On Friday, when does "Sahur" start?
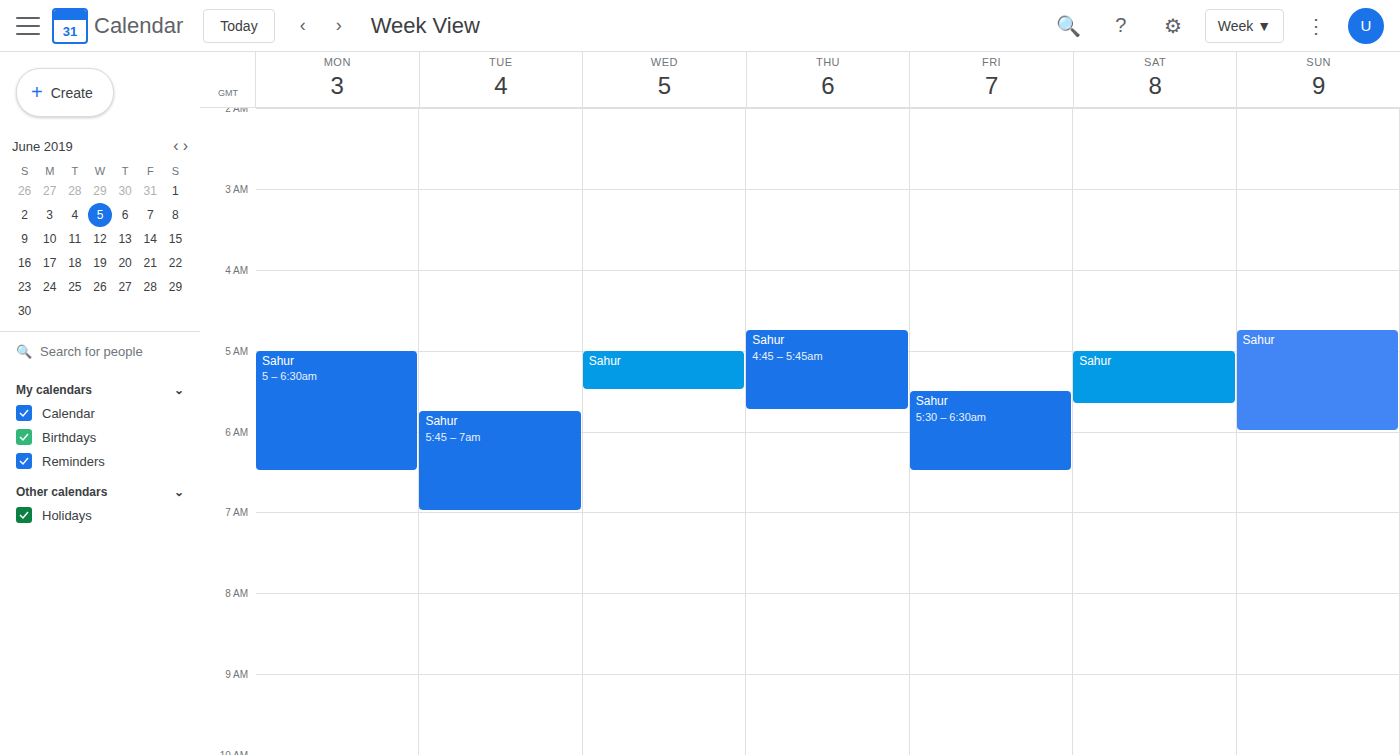
5:30 AM